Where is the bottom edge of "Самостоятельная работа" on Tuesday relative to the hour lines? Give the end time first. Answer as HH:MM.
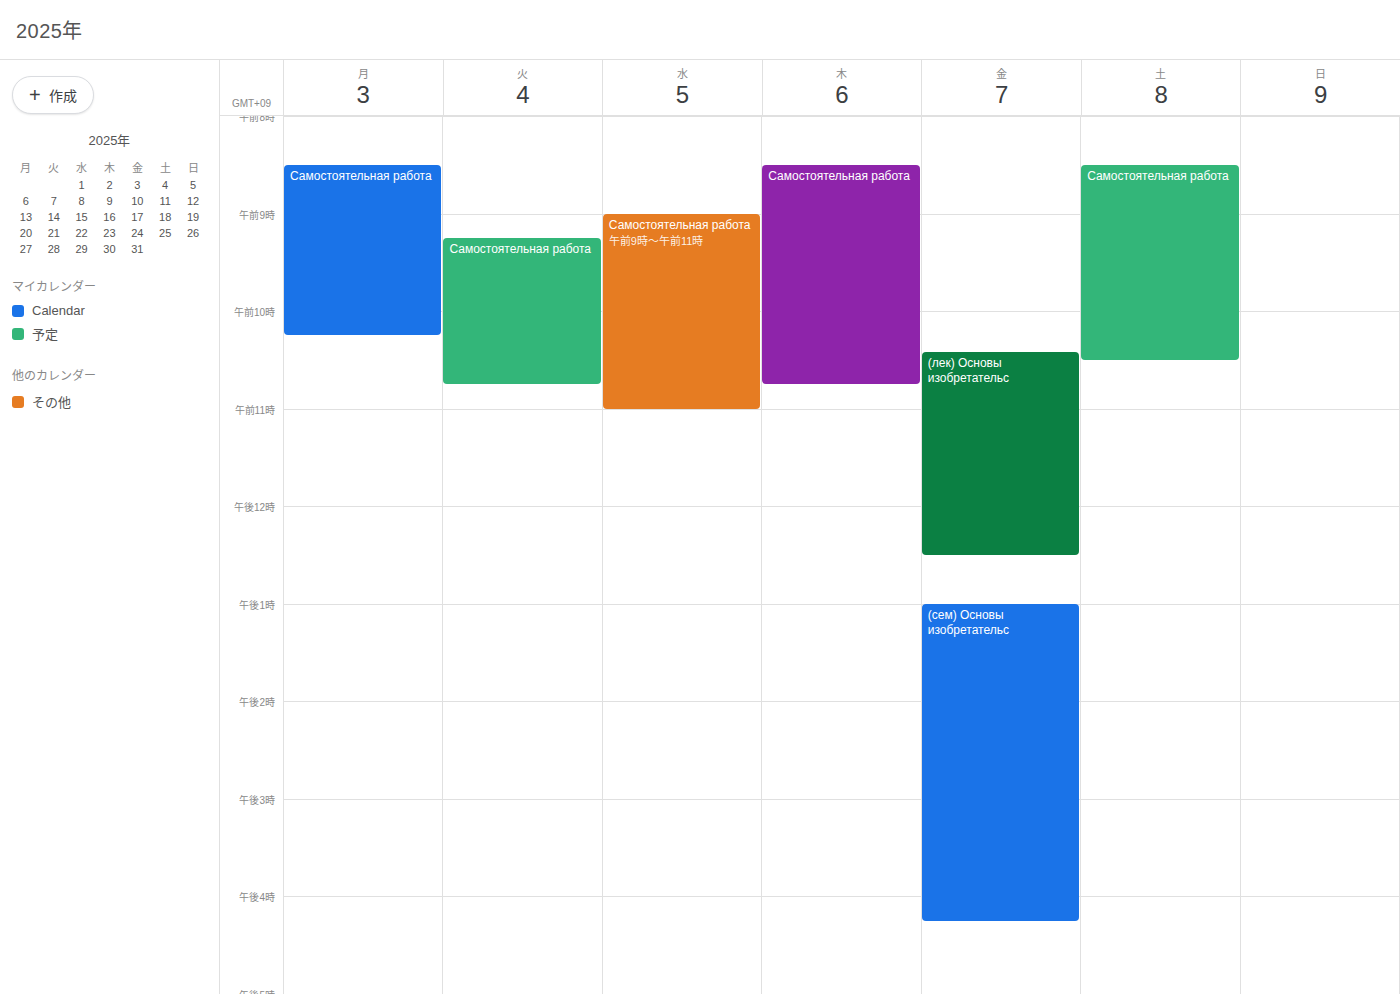
10:45 -- neither: three quarters of the way from the 10:00 line to the 11:00 line.